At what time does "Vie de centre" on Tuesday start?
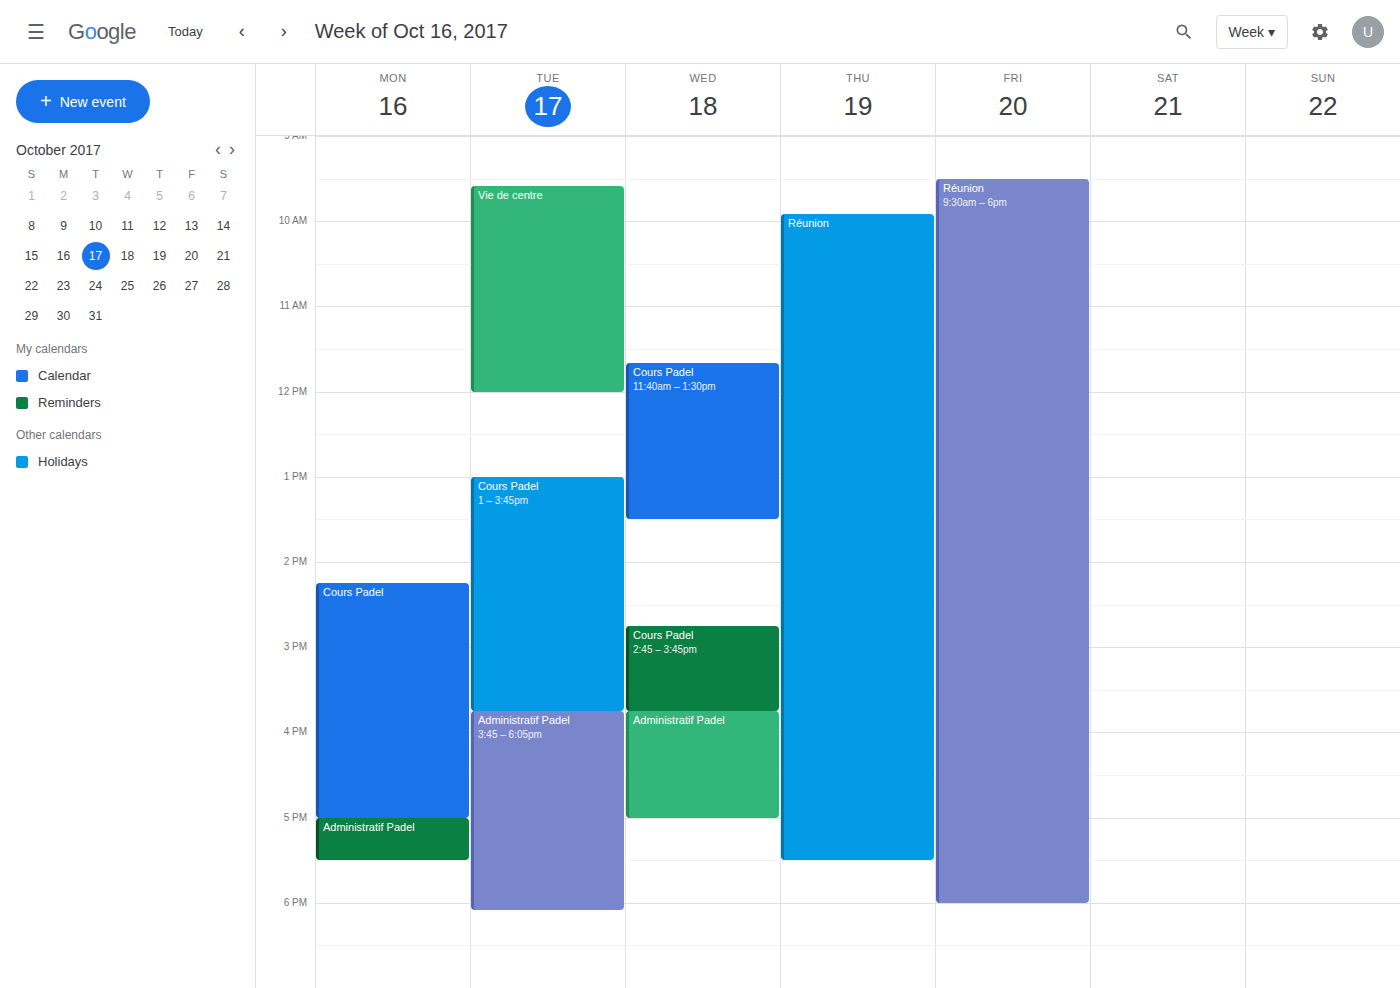
9:35 AM